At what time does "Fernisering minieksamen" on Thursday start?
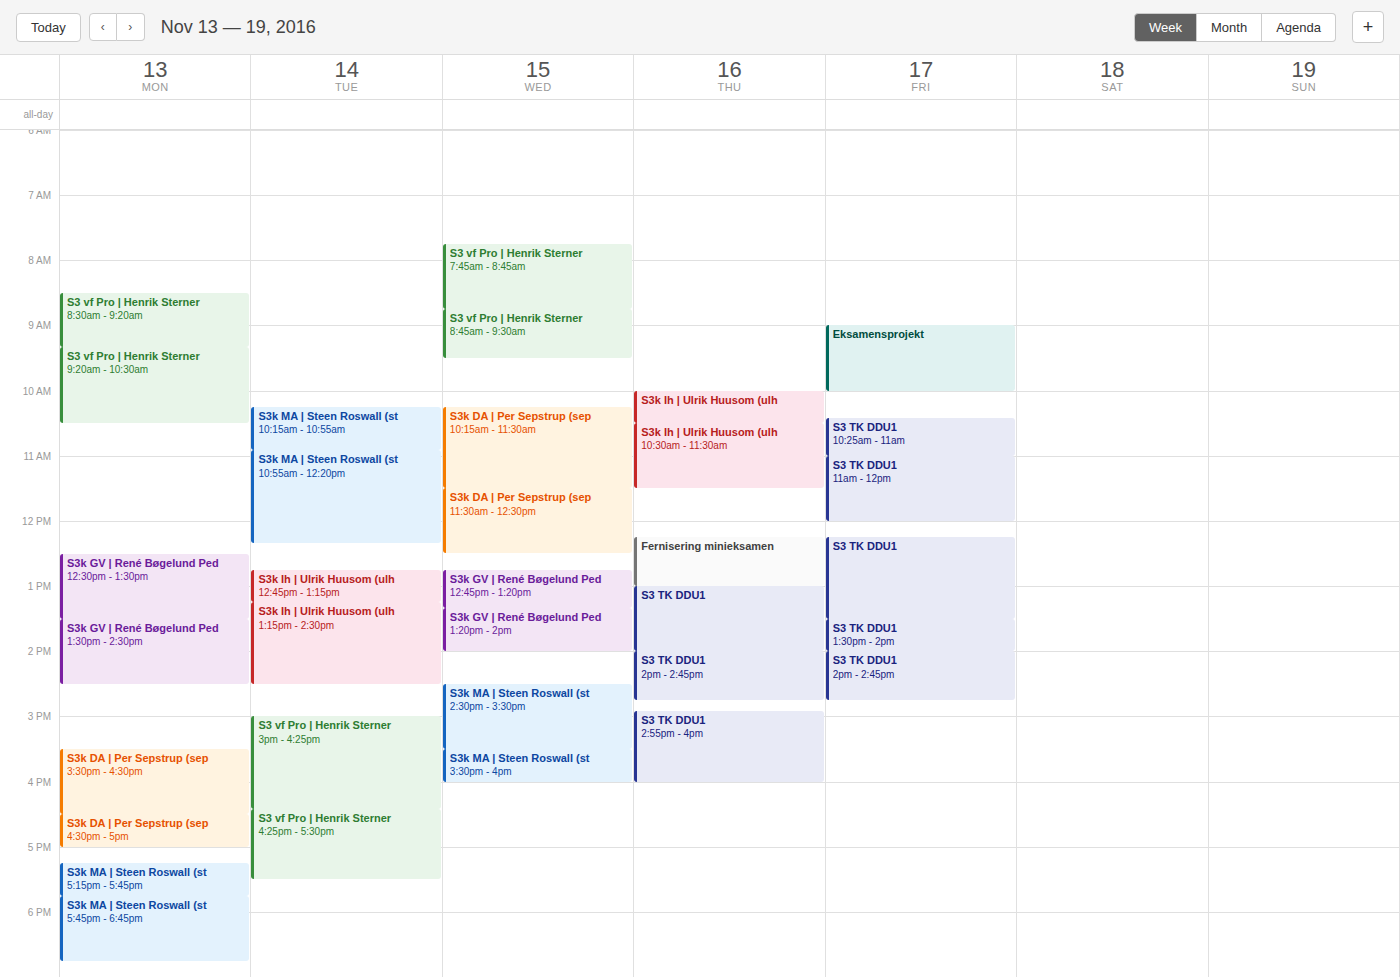
12:15 PM